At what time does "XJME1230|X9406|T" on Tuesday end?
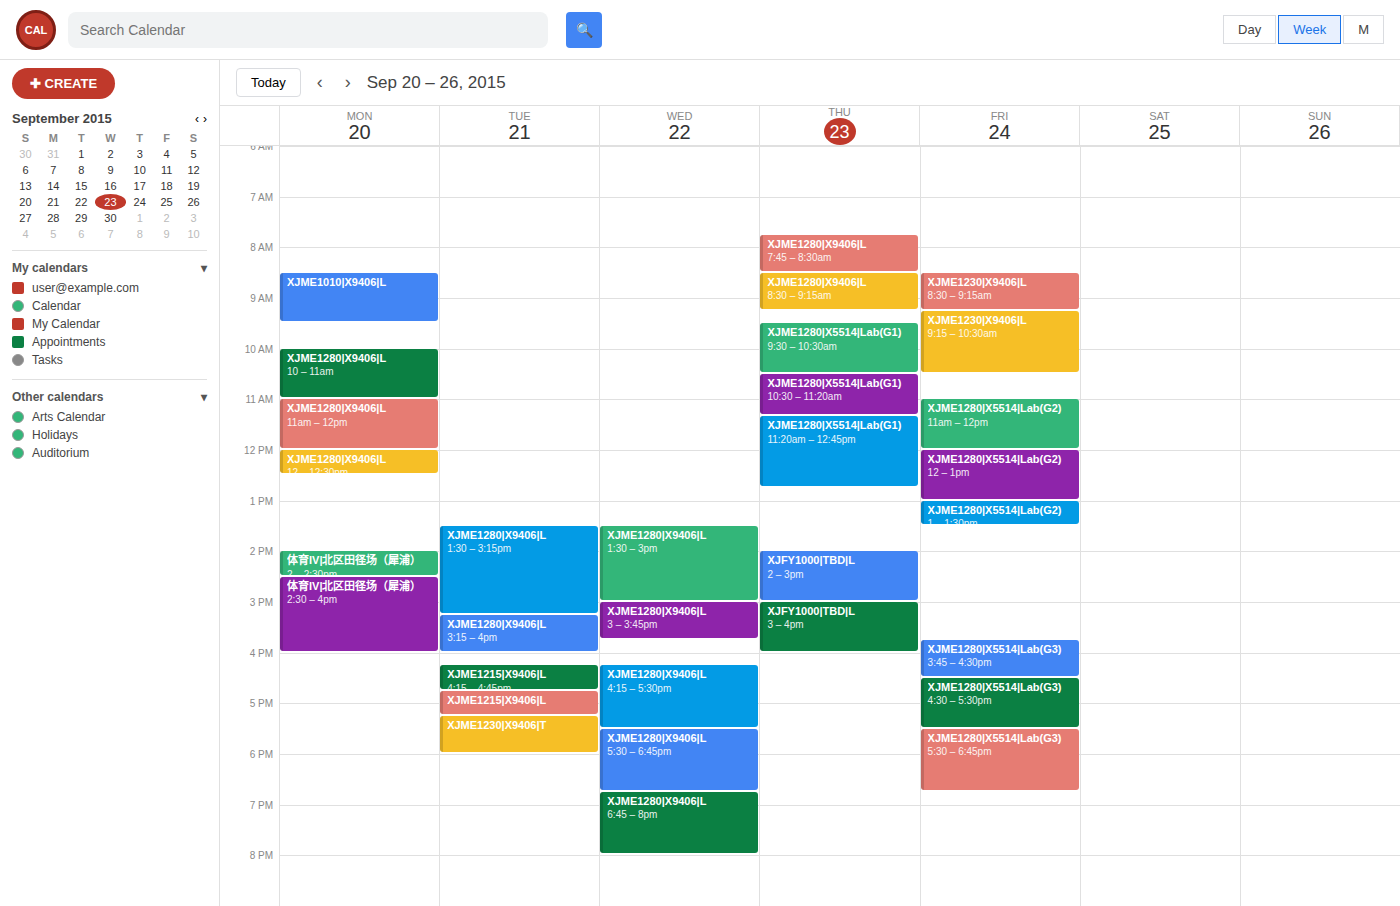
6:00 PM